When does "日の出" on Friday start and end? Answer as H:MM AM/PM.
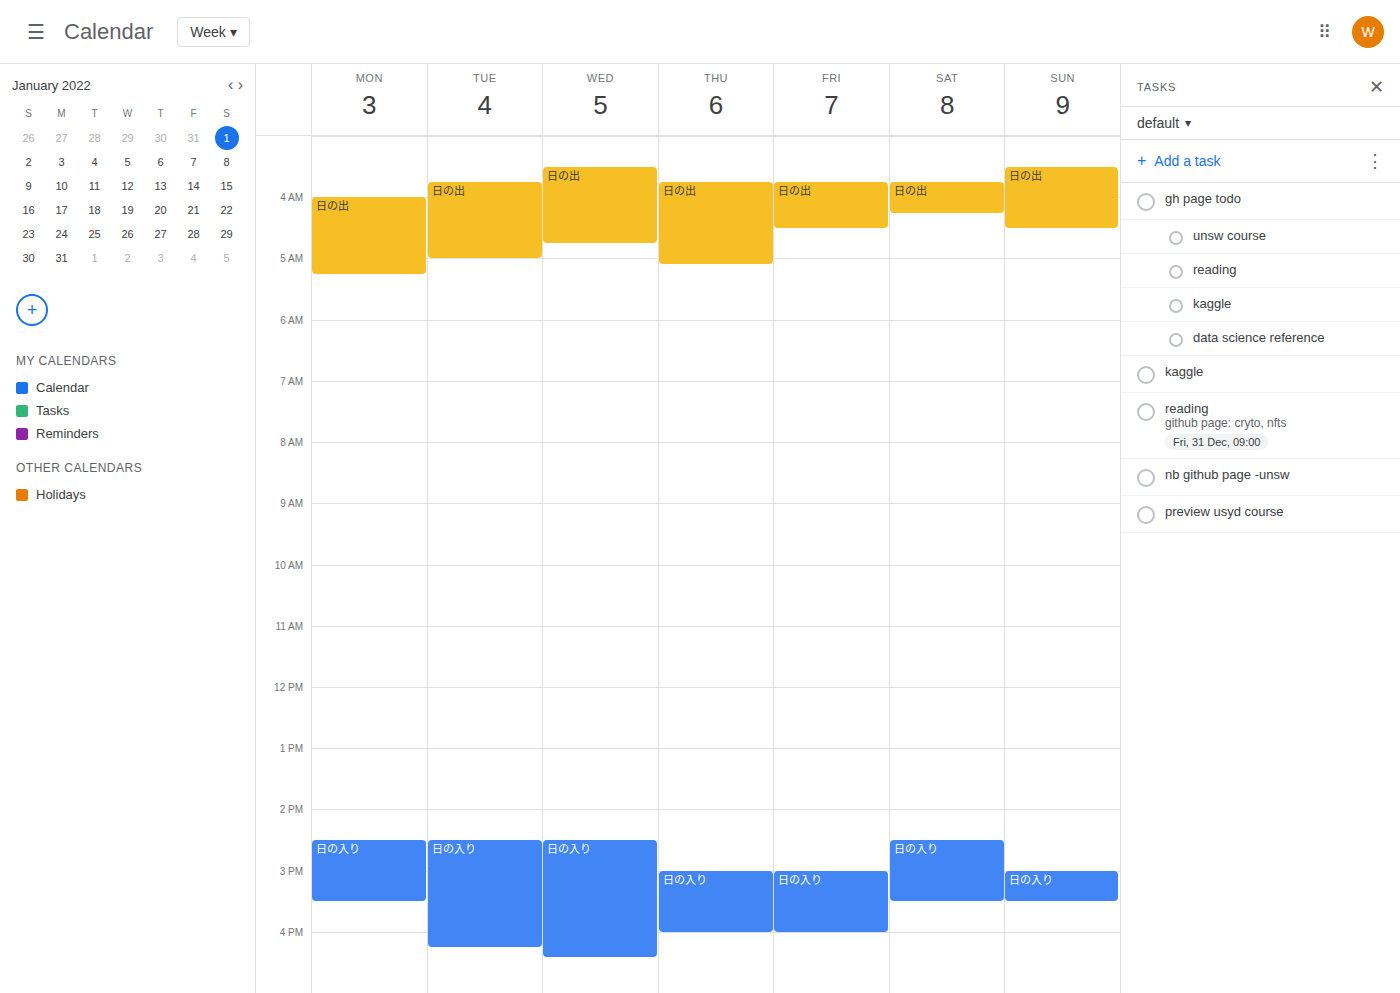
3:45 AM to 4:30 AM